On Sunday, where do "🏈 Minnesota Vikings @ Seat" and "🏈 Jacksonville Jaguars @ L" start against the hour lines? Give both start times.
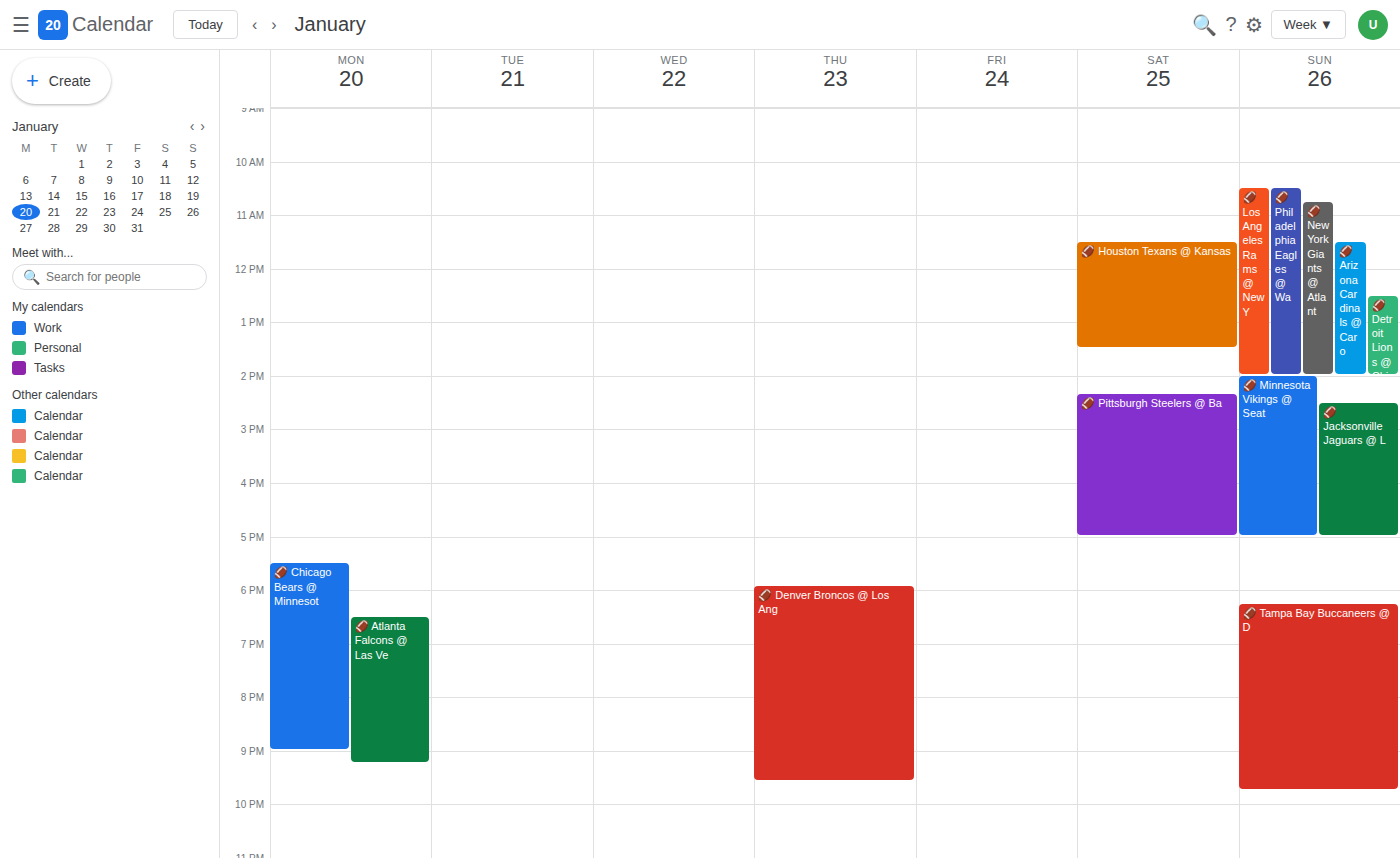
"🏈 Minnesota Vikings @ Seat": 14:00, exactly on the 14:00 line. "🏈 Jacksonville Jaguars @ L": 14:30, halfway between the 14:00 and 15:00 lines.